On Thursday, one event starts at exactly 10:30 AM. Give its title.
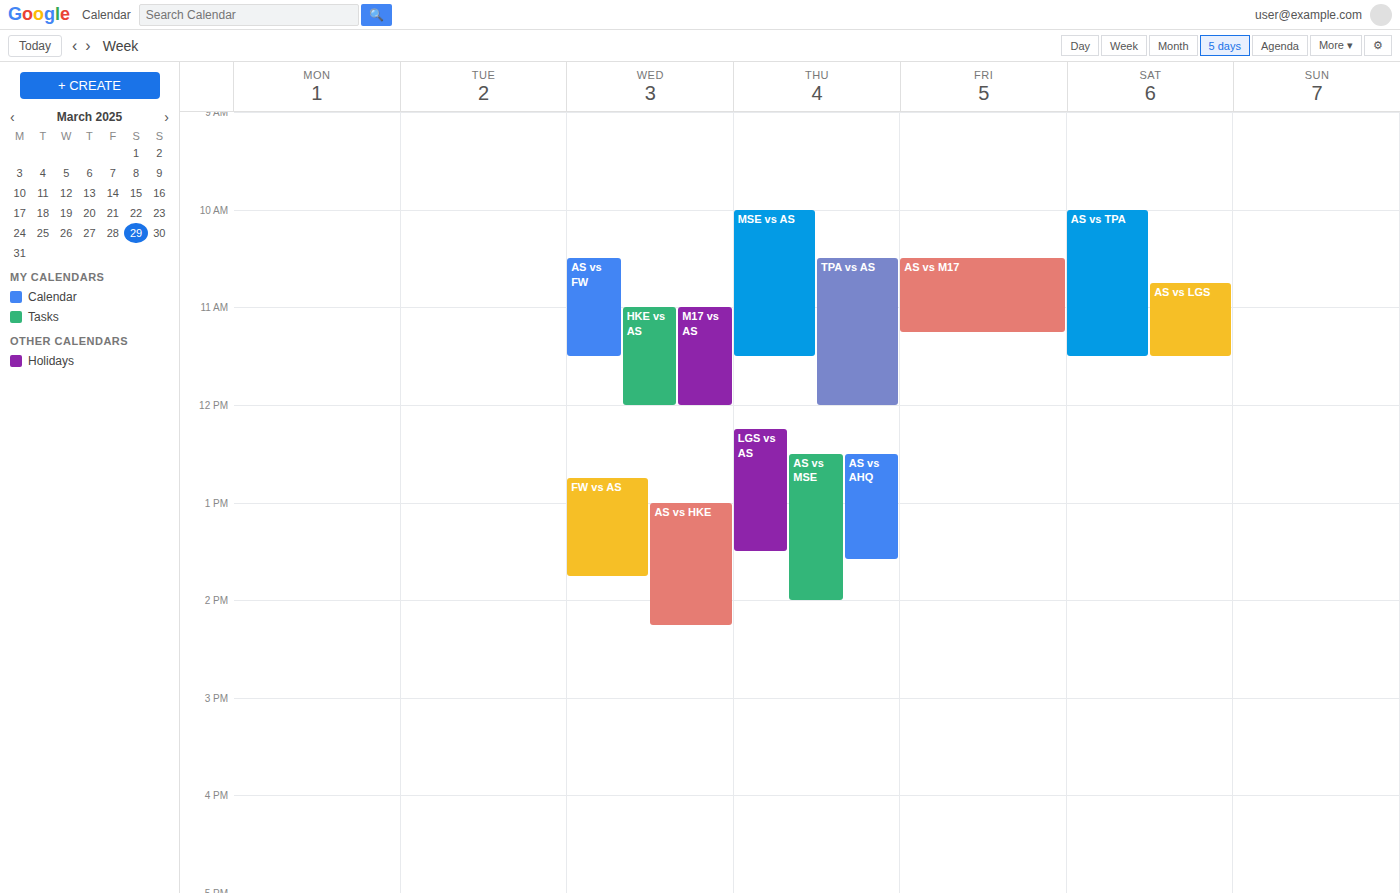
"TPA vs AS"